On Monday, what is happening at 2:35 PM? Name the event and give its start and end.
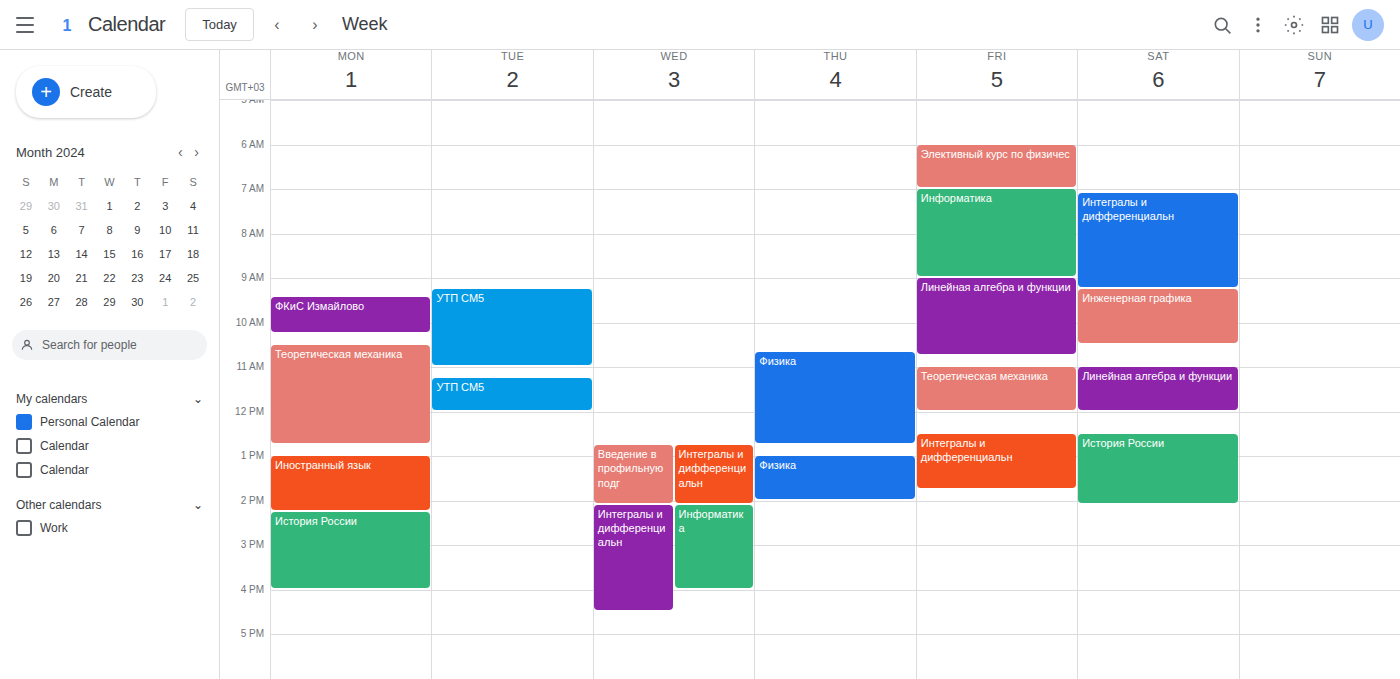
"История России", 2:15 PM to 4:00 PM